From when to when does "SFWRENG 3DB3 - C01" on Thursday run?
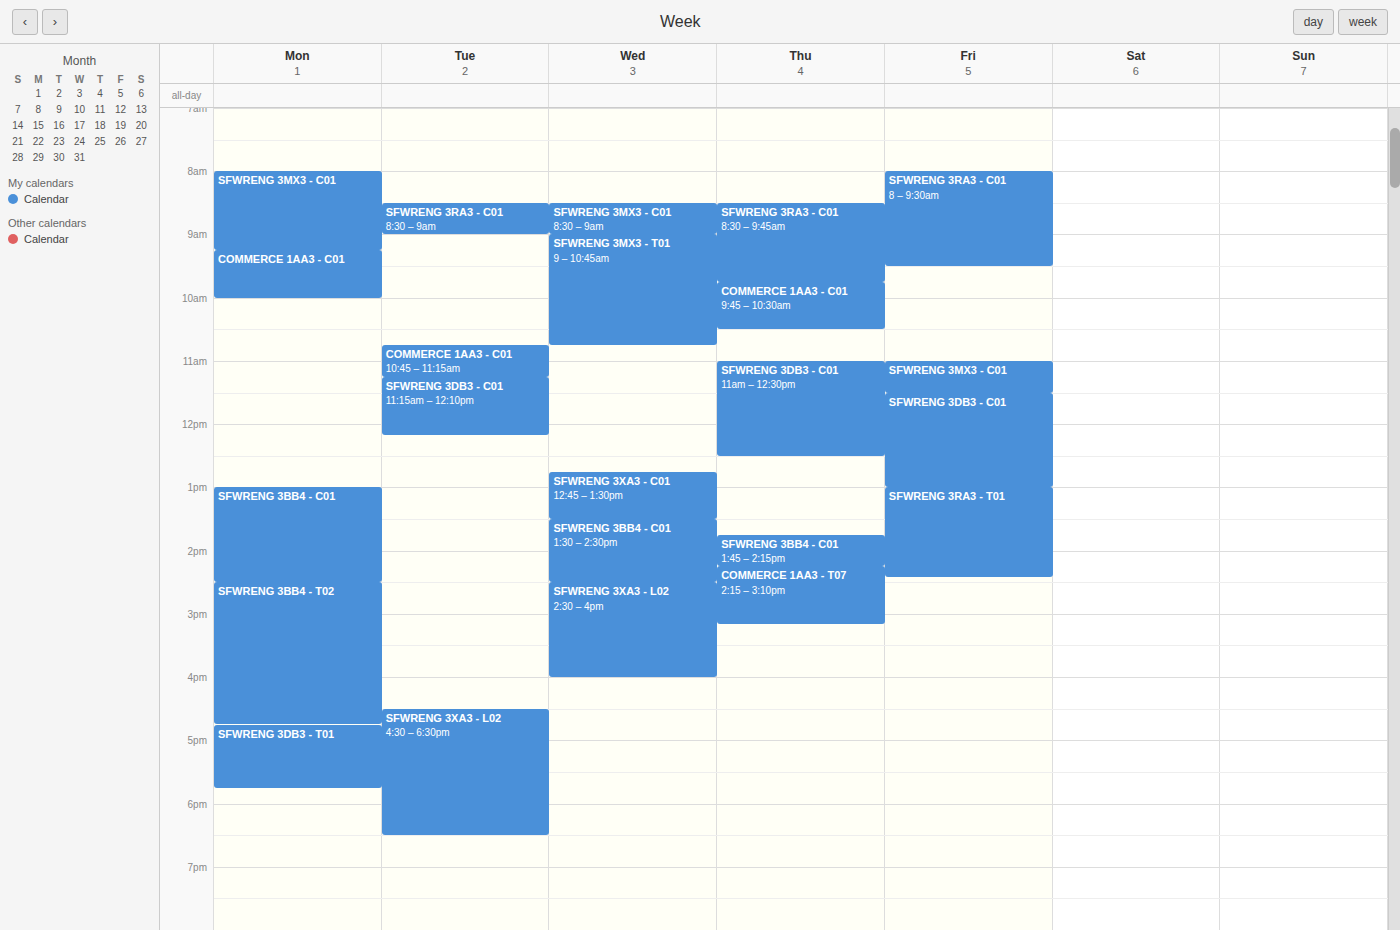
11:00 AM to 12:30 PM